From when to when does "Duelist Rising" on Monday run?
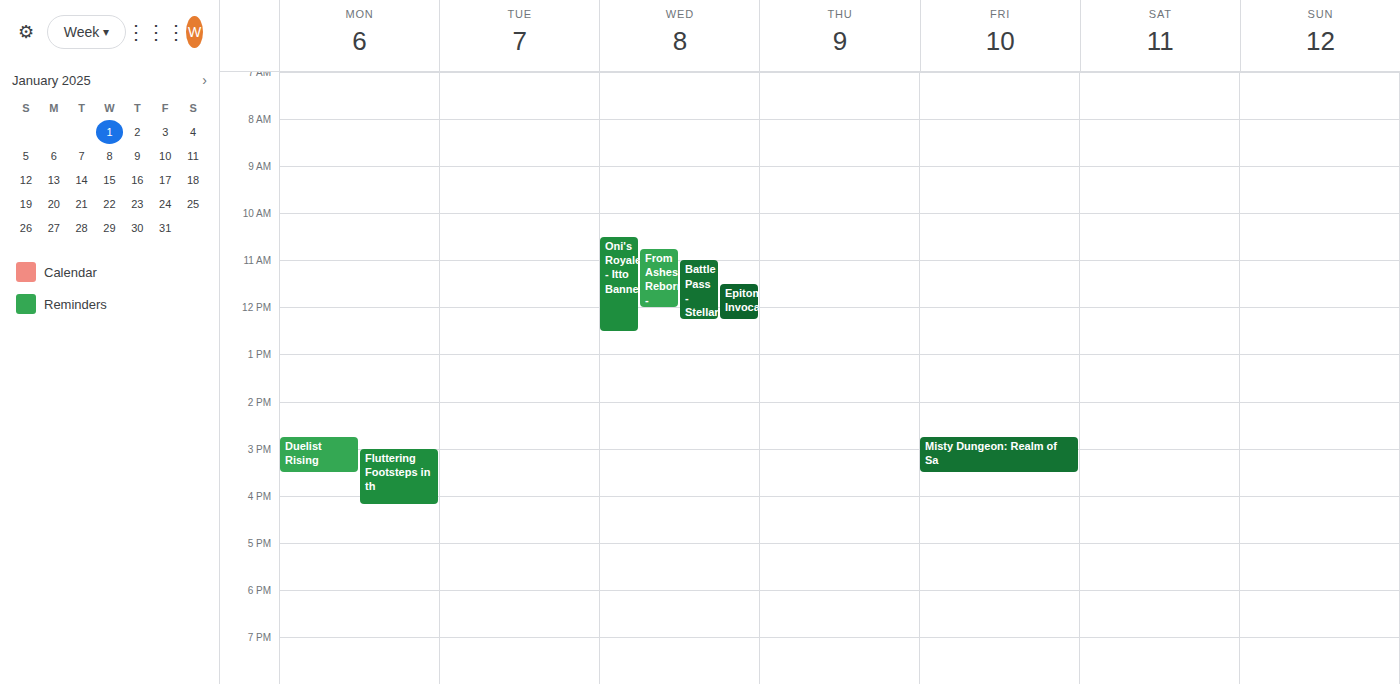
14:45 to 15:30